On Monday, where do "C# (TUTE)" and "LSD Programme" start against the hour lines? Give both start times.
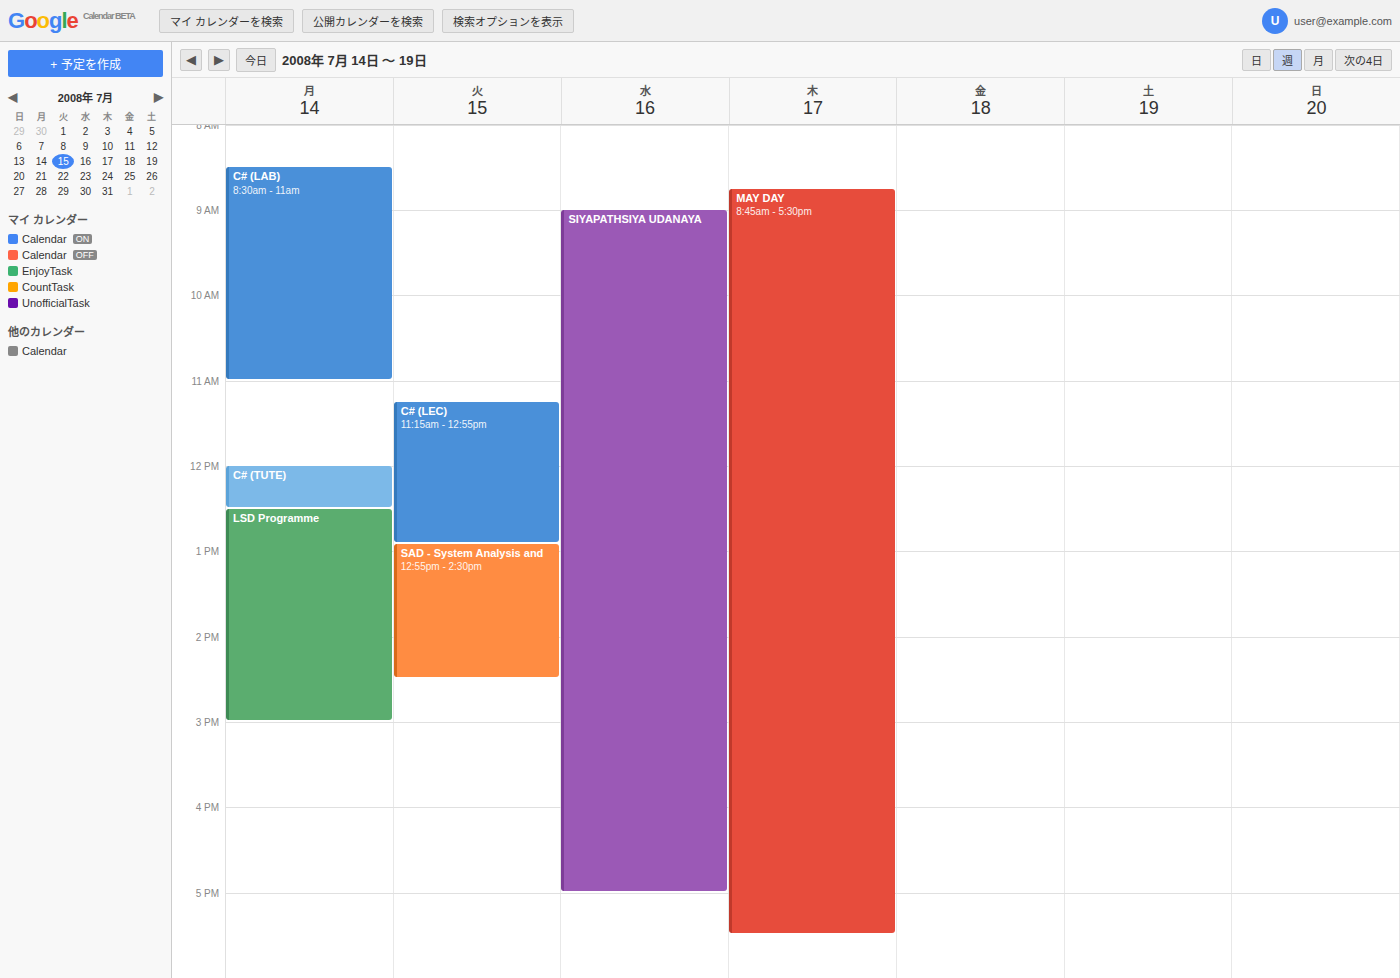
"C# (TUTE)": 12:00 PM, exactly on the 12 PM line. "LSD Programme": 12:30 PM, halfway between the 12 PM and 1 PM lines.